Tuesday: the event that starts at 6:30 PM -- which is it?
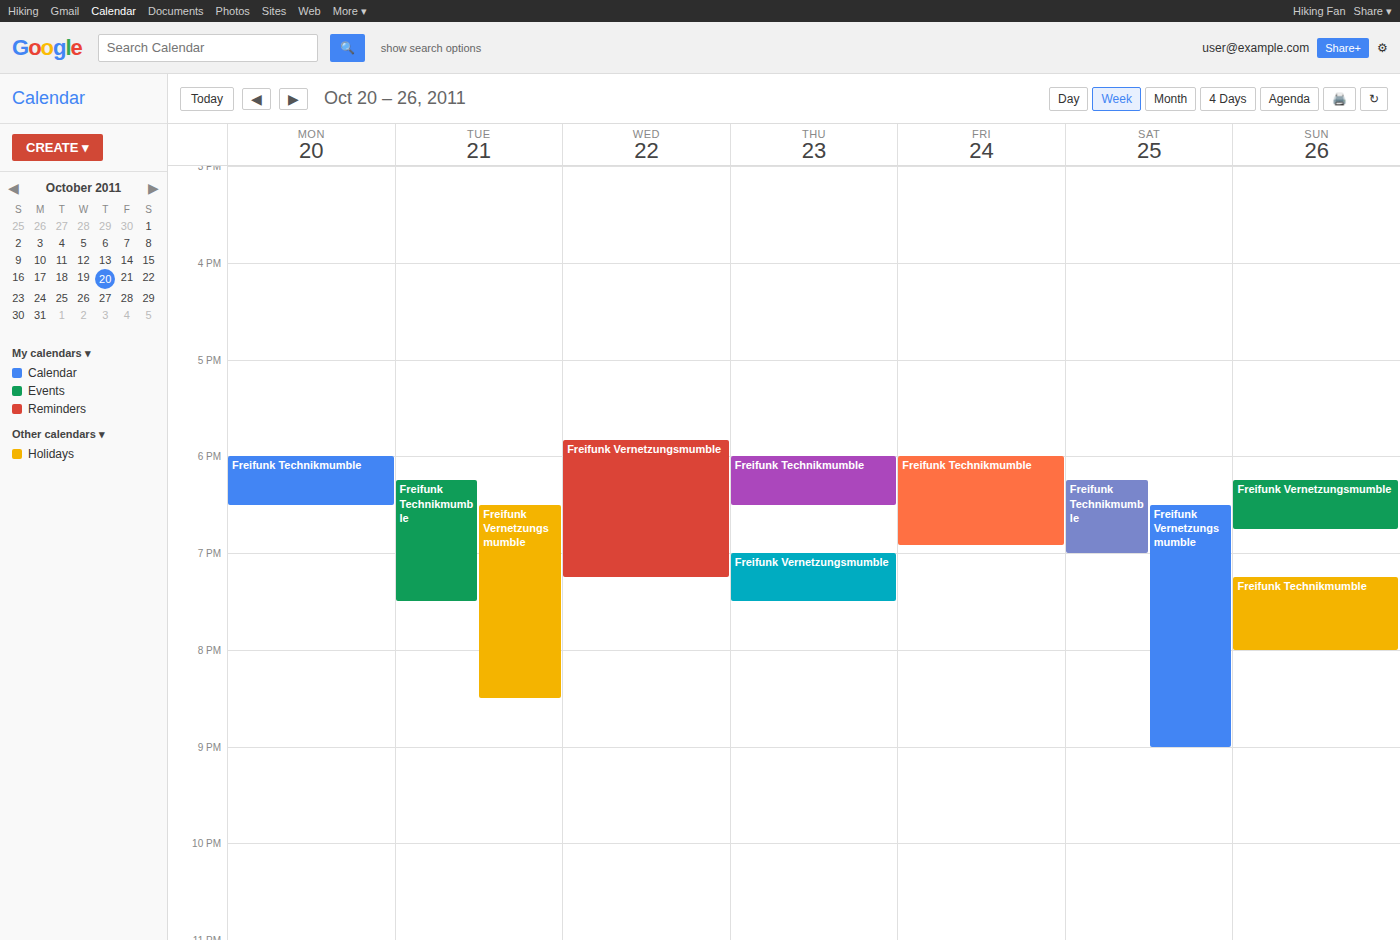
"Freifunk Vernetzungsmumble"